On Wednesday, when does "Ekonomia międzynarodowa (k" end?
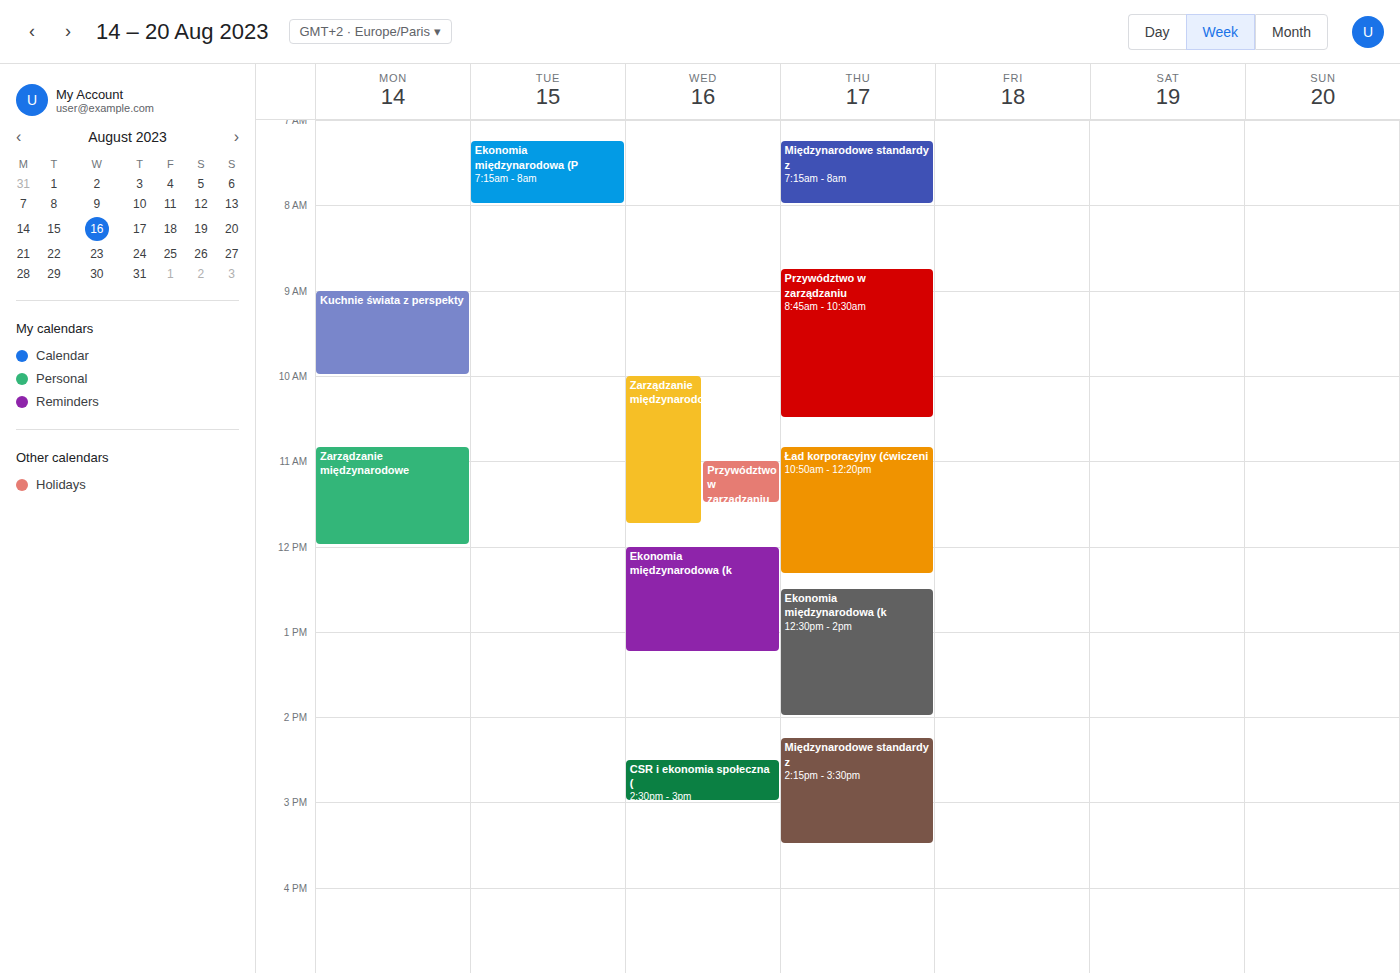
1:15 PM